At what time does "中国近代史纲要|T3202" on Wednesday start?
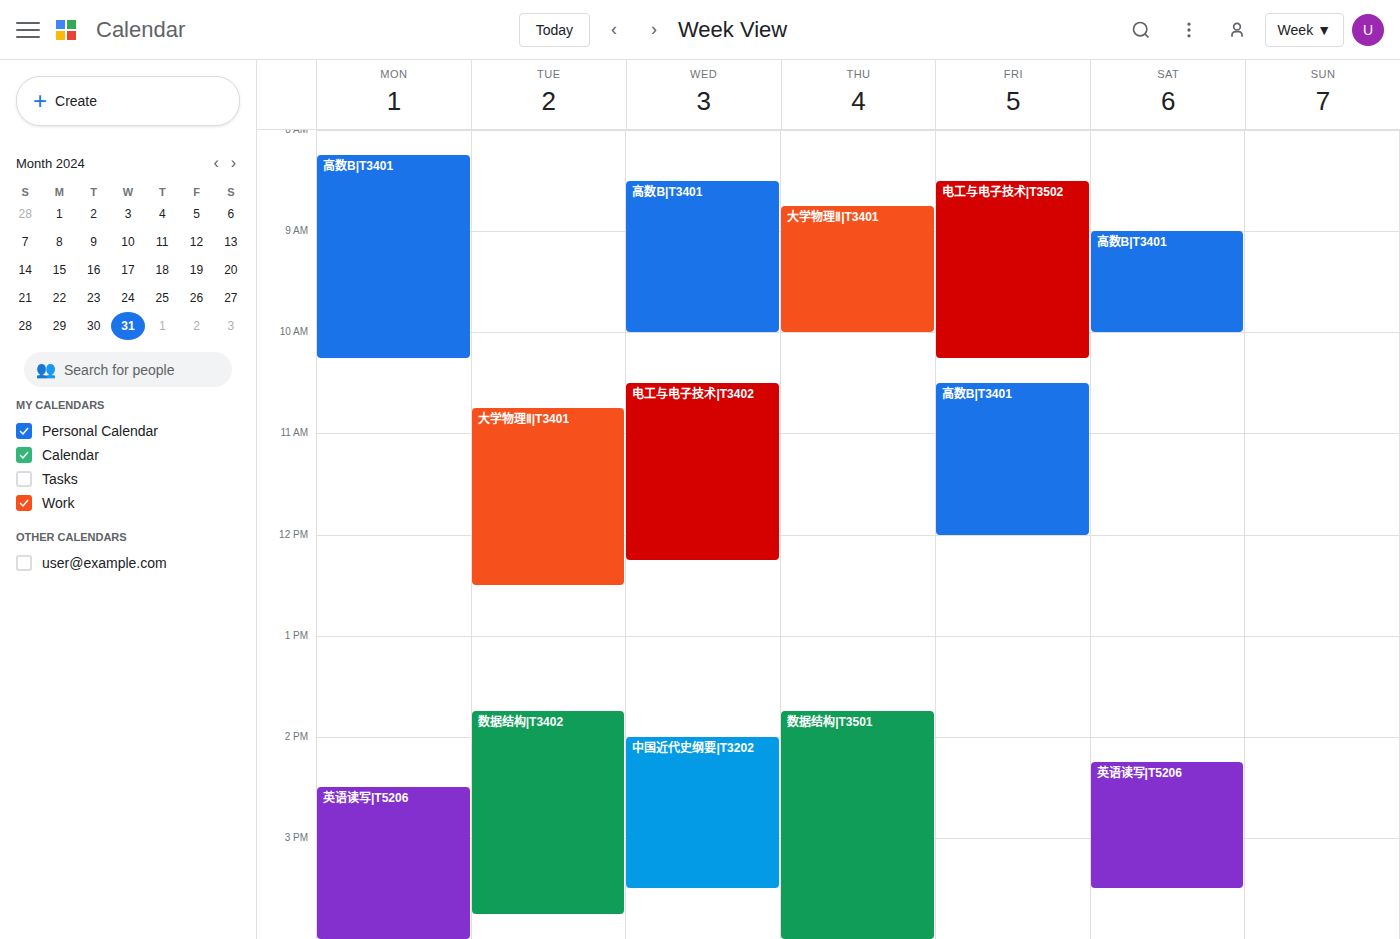
2:00 PM